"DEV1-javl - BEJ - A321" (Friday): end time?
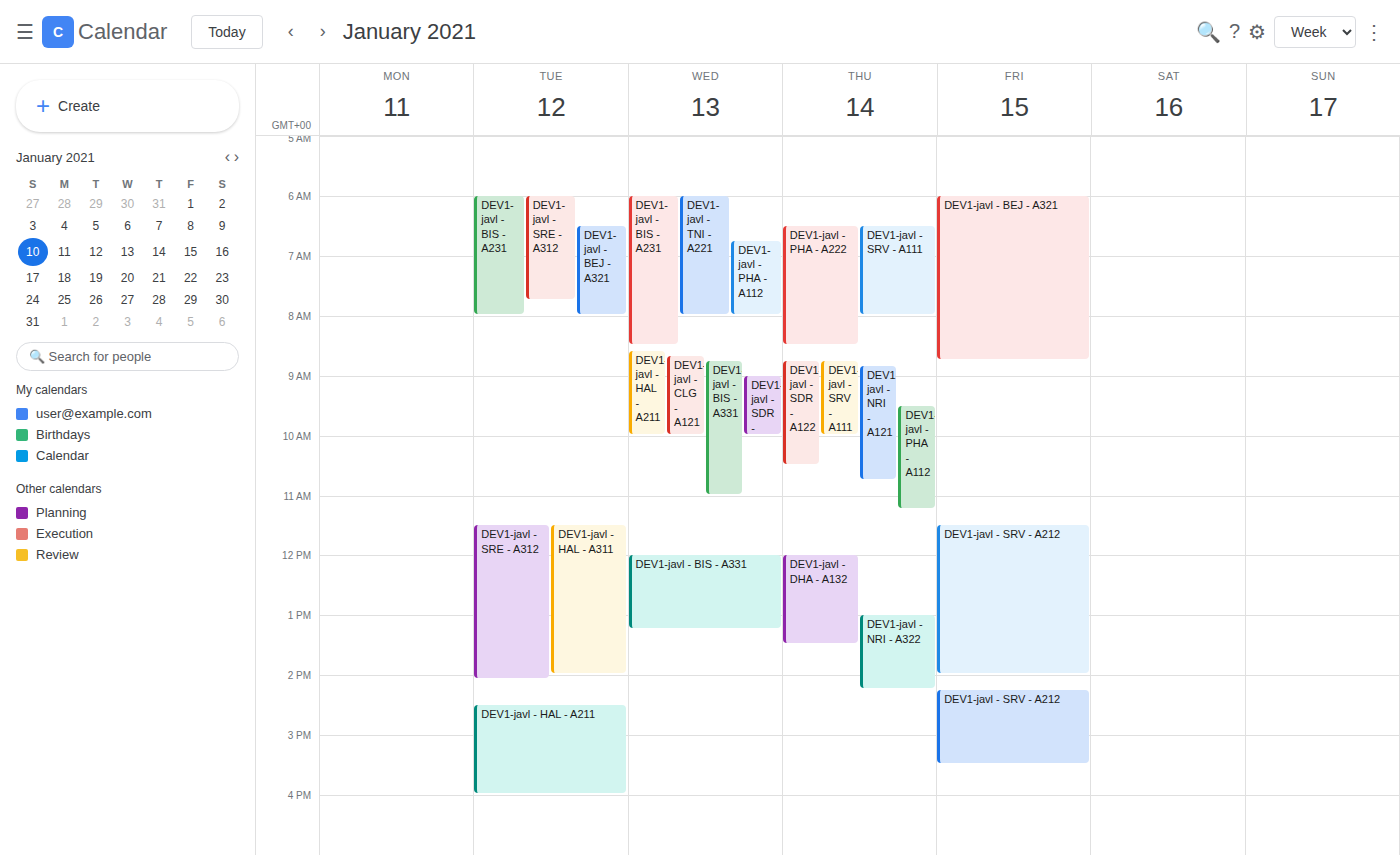
8:45 AM